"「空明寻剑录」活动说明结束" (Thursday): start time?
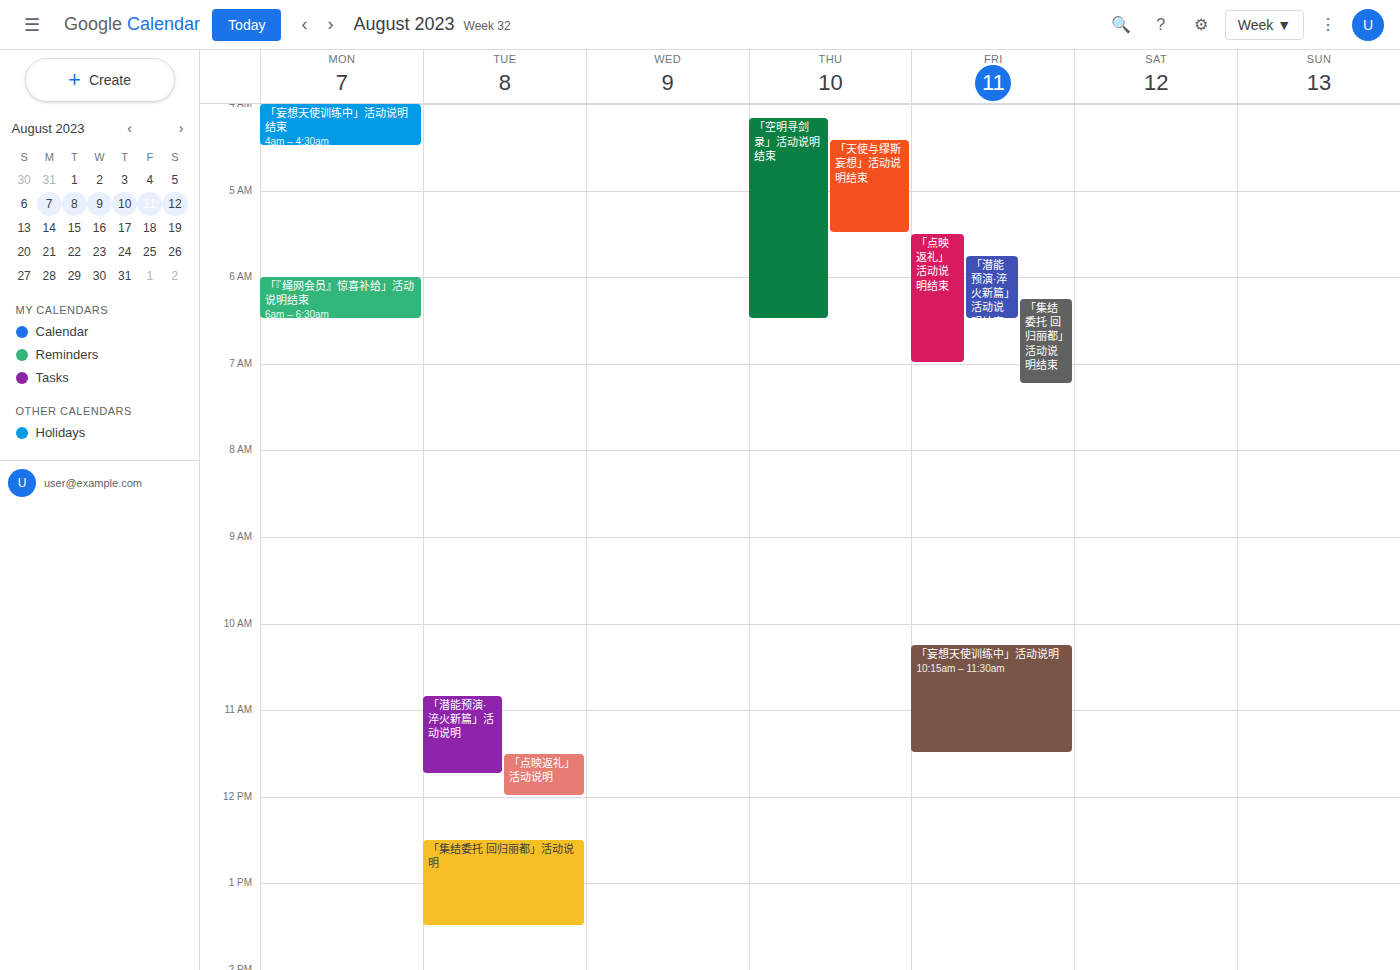
4:10 AM